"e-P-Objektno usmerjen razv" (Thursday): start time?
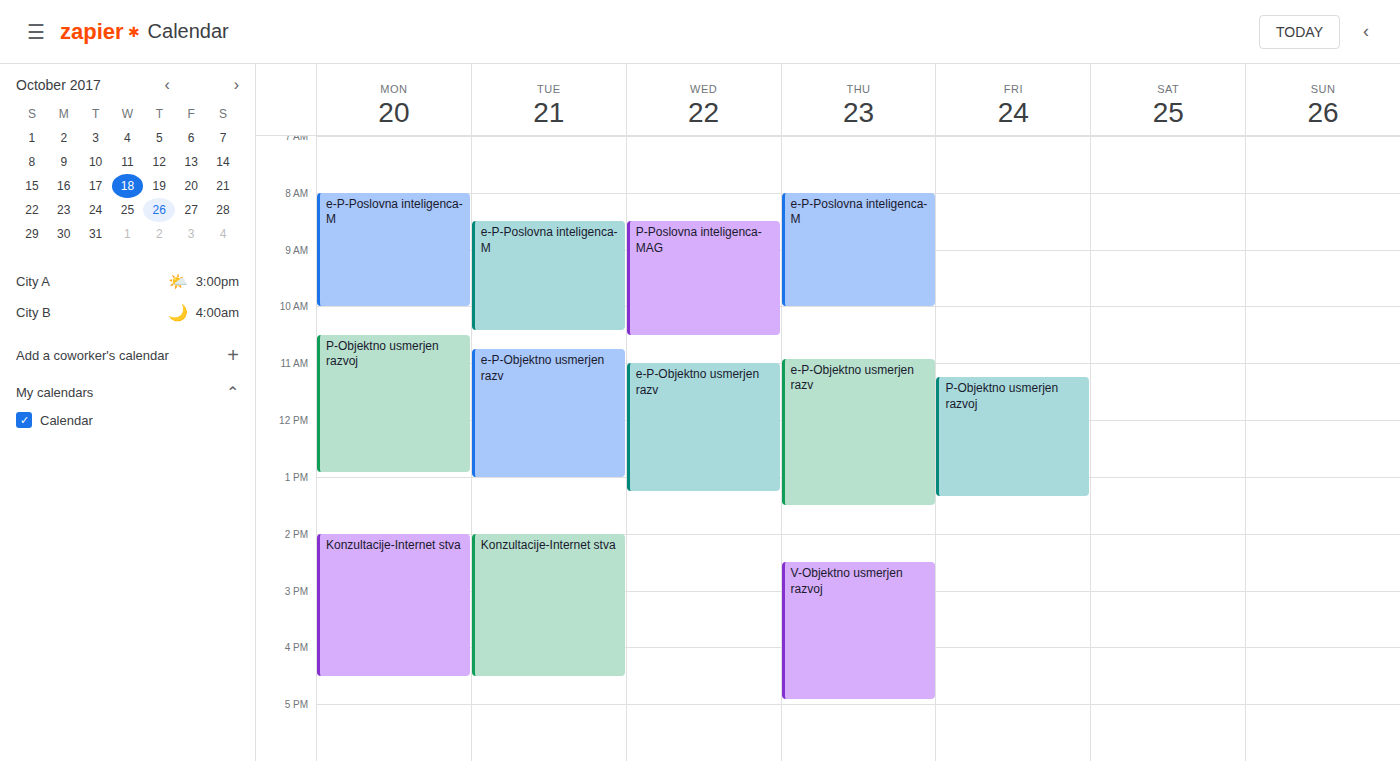
10:55 AM